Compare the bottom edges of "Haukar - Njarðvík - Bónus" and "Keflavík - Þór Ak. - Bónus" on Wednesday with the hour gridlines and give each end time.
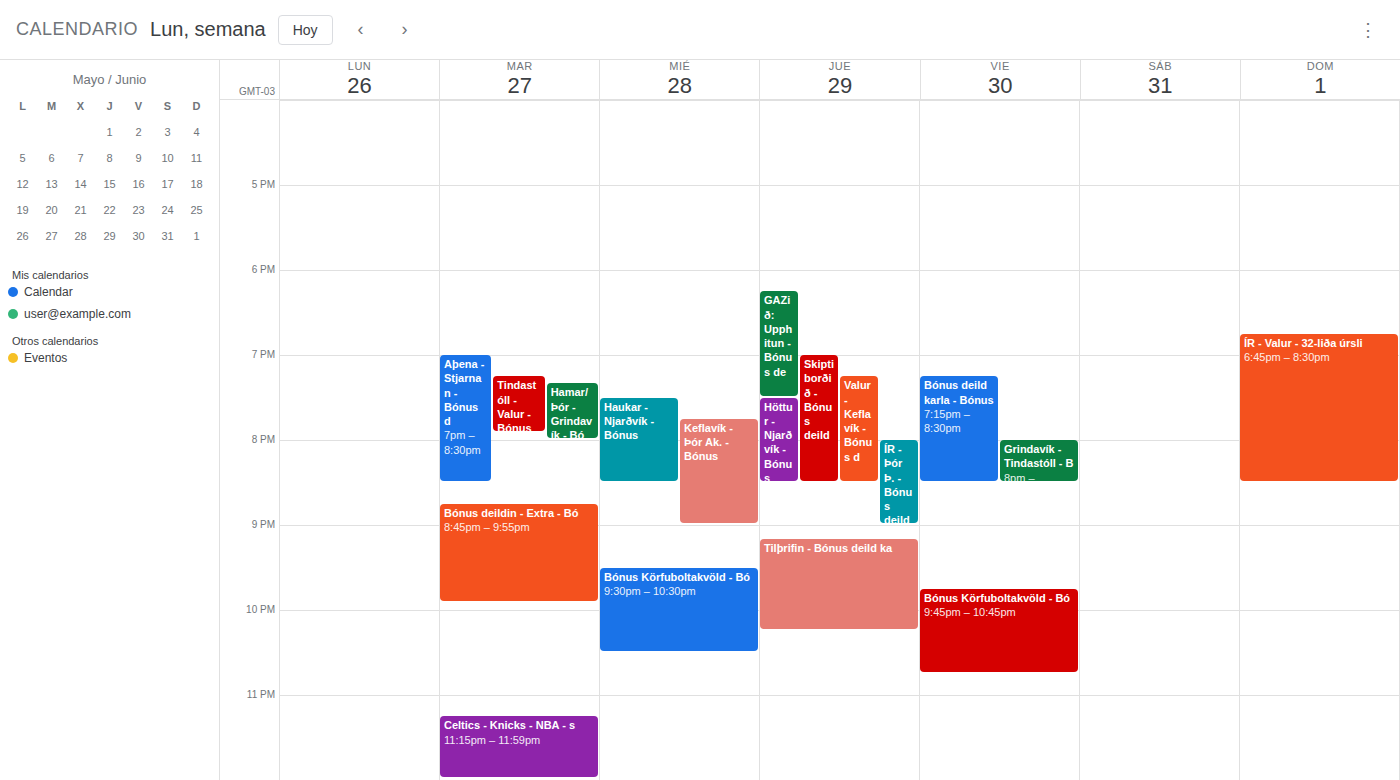
"Haukar - Njarðvík - Bónus": 8:30 PM, halfway between the 8 PM and 9 PM lines. "Keflavík - Þór Ak. - Bónus": 9:00 PM, exactly on the 9 PM line.